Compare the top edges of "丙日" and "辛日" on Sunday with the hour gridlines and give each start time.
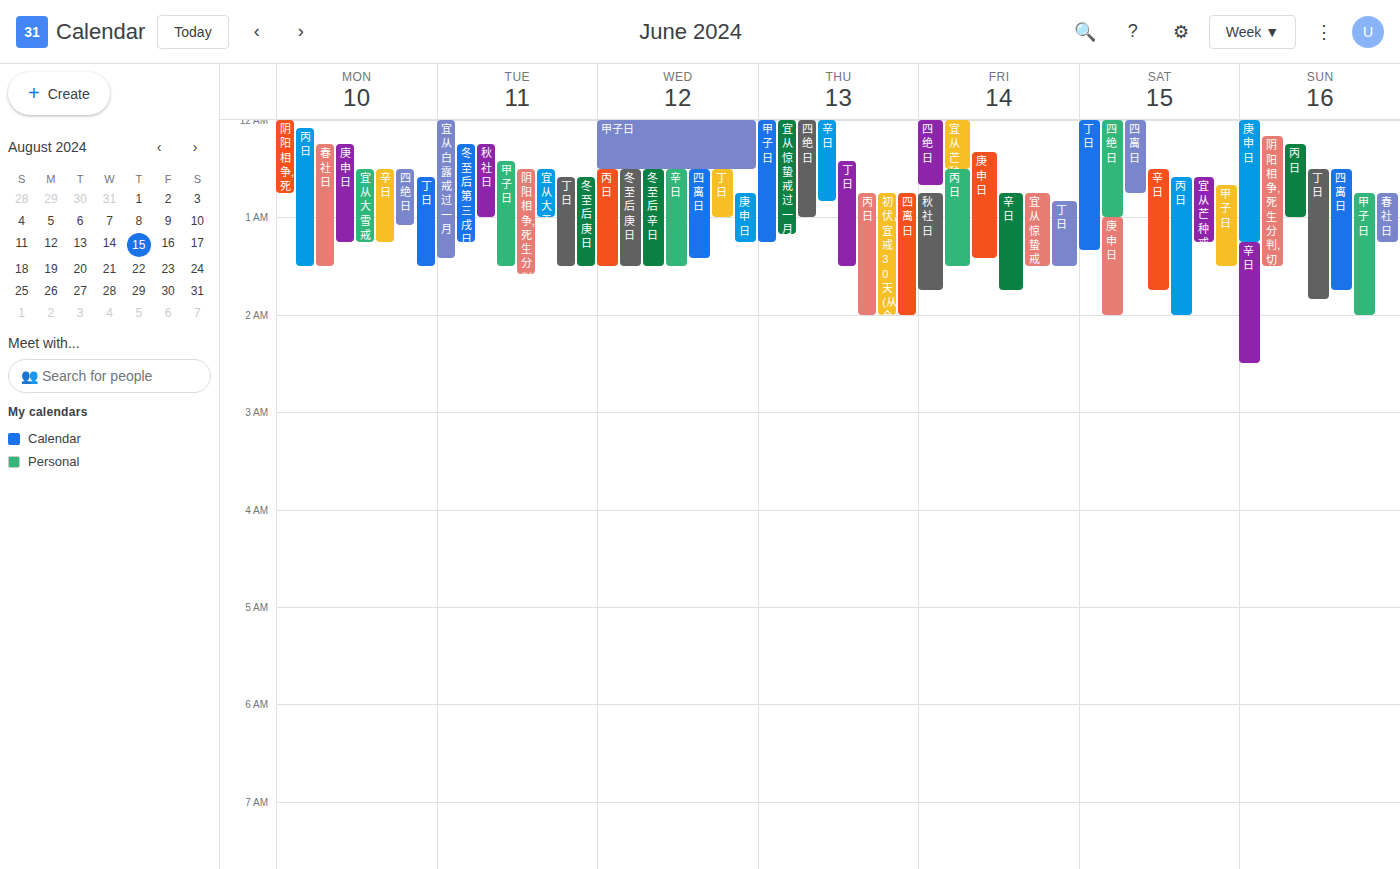
"丙日": 12:15 AM, neither: a quarter of the way from the 12 AM line to the 1 AM line. "辛日": 1:15 AM, neither: a quarter of the way from the 1 AM line to the 2 AM line.